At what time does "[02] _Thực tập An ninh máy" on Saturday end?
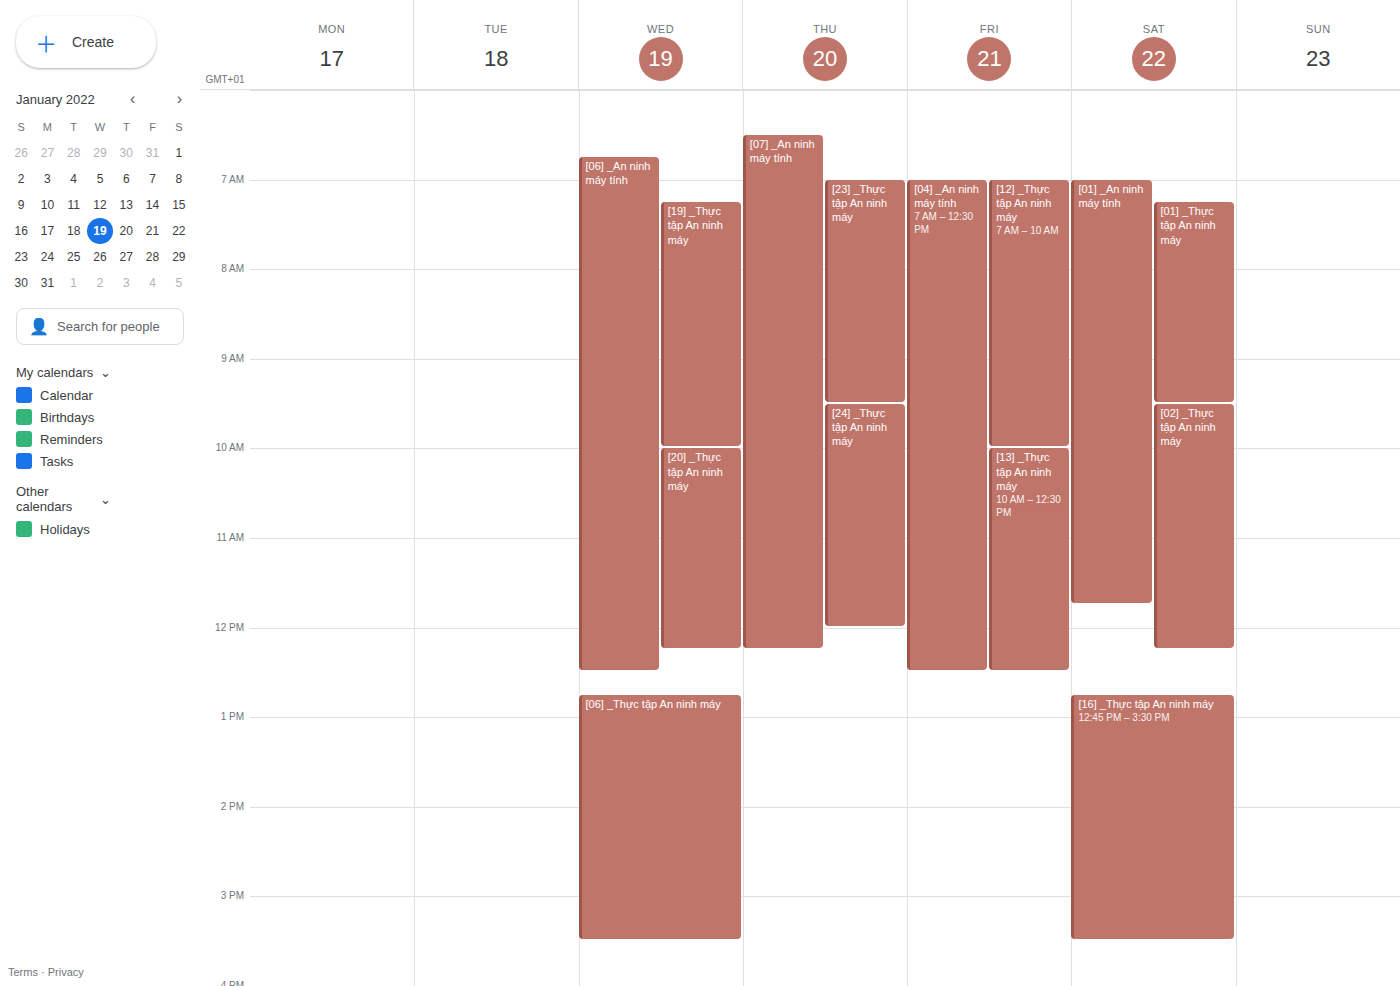
12:15 PM